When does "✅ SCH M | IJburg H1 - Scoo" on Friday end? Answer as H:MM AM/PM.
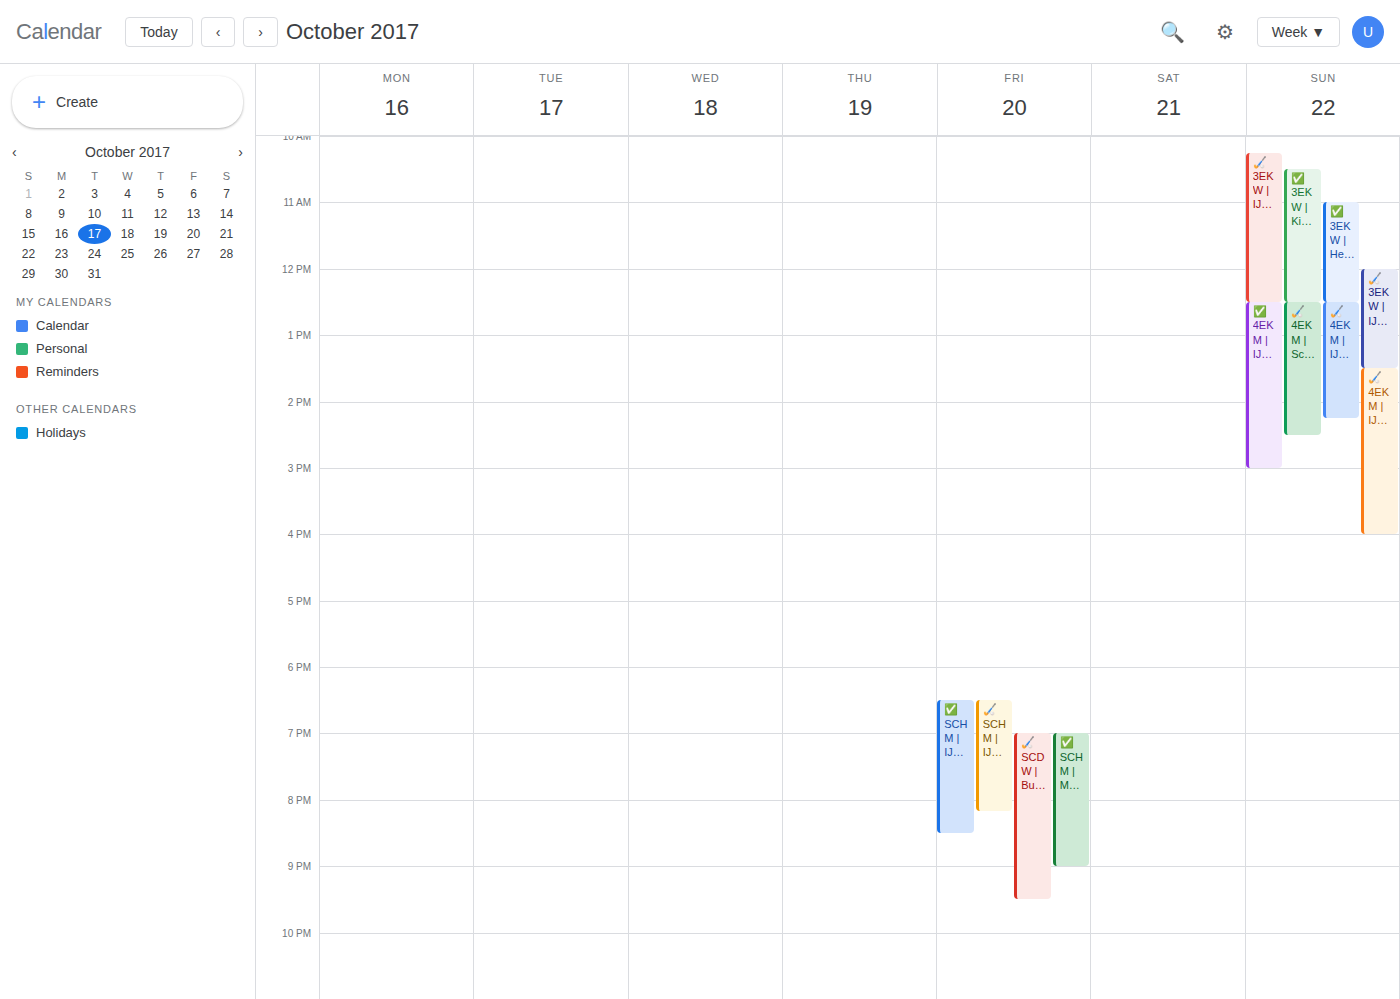
8:30 PM